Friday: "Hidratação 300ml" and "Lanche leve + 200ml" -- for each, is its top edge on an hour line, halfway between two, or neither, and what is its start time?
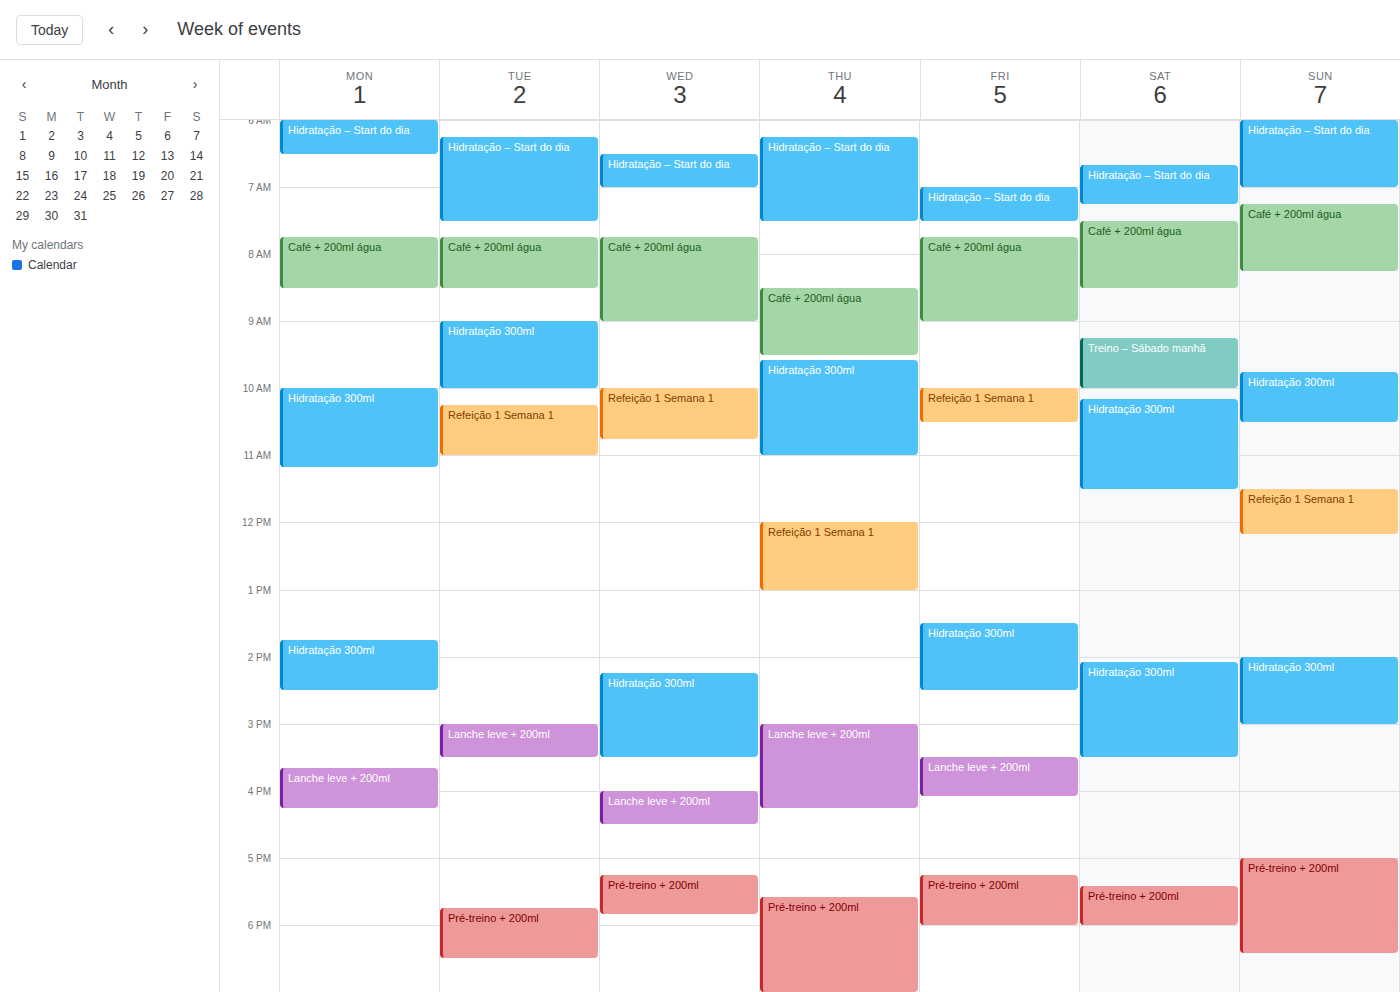
"Hidratação 300ml": 1:30 PM, halfway between the 1 PM and 2 PM lines. "Lanche leve + 200ml": 3:30 PM, halfway between the 3 PM and 4 PM lines.